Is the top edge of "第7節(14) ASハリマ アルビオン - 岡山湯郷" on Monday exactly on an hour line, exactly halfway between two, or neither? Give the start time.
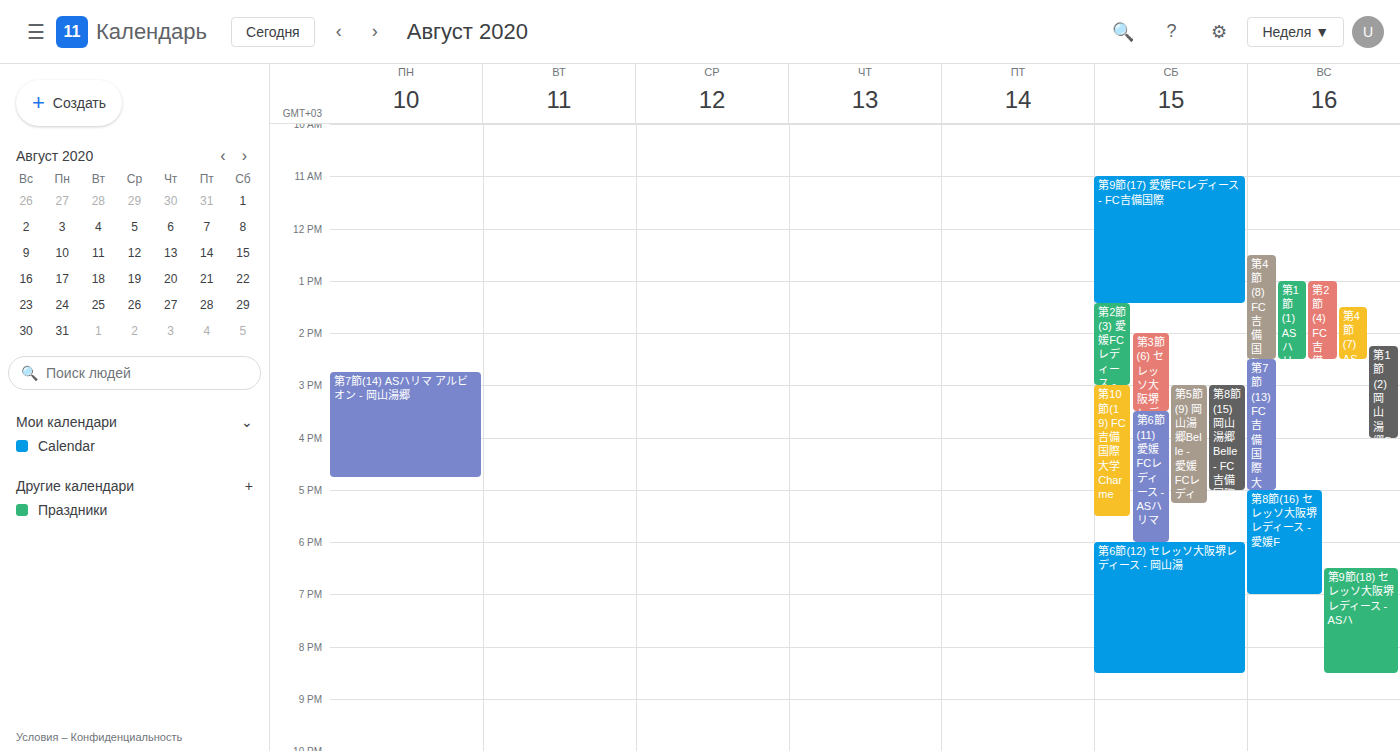
2:45 PM -- neither: three quarters of the way from the 2 PM line to the 3 PM line.